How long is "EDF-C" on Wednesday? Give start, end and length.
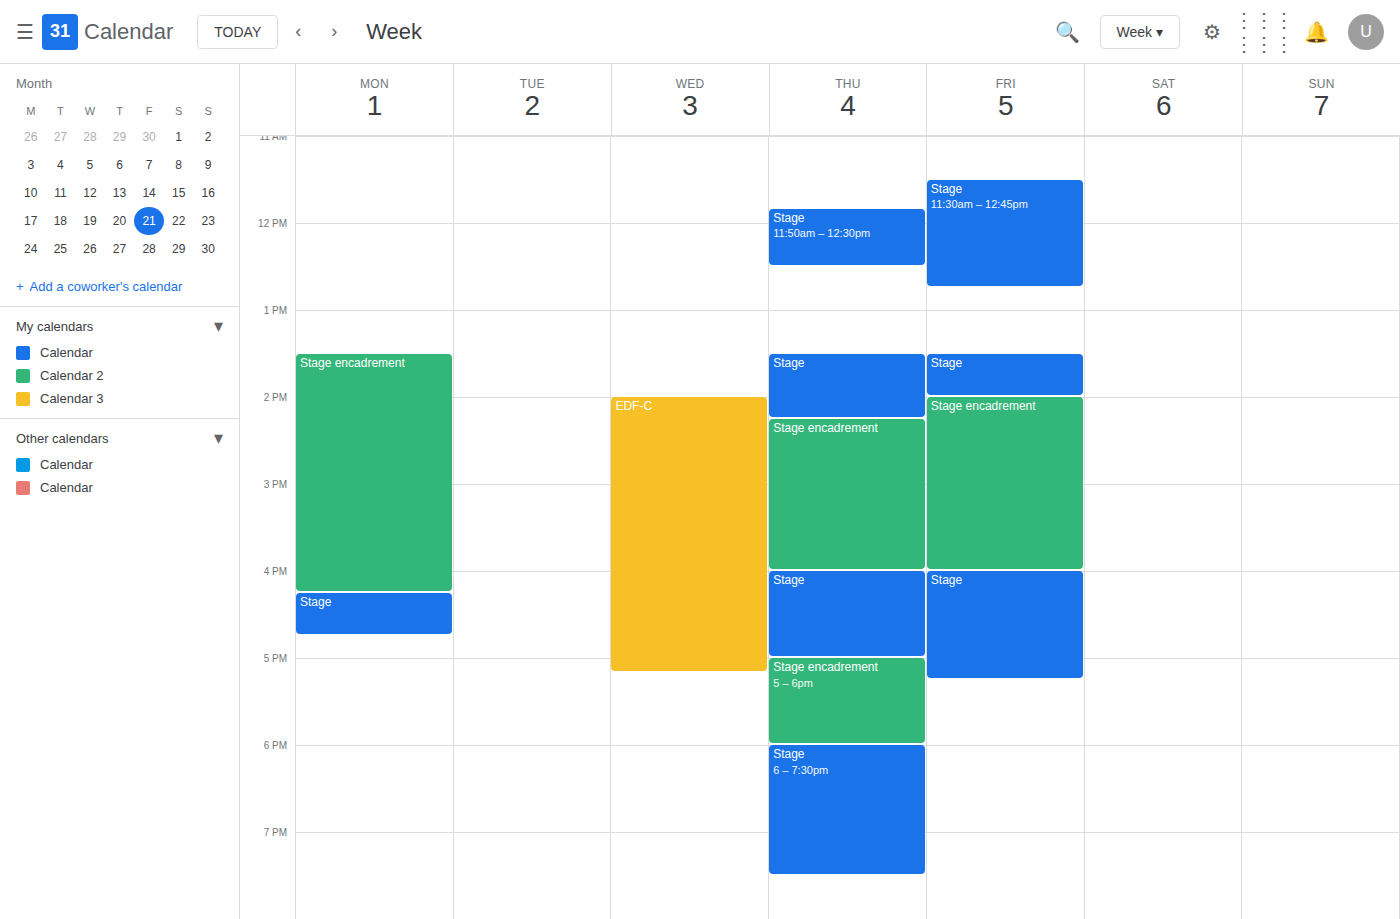
2:00 PM to 5:10 PM, 3 hours 10 minutes